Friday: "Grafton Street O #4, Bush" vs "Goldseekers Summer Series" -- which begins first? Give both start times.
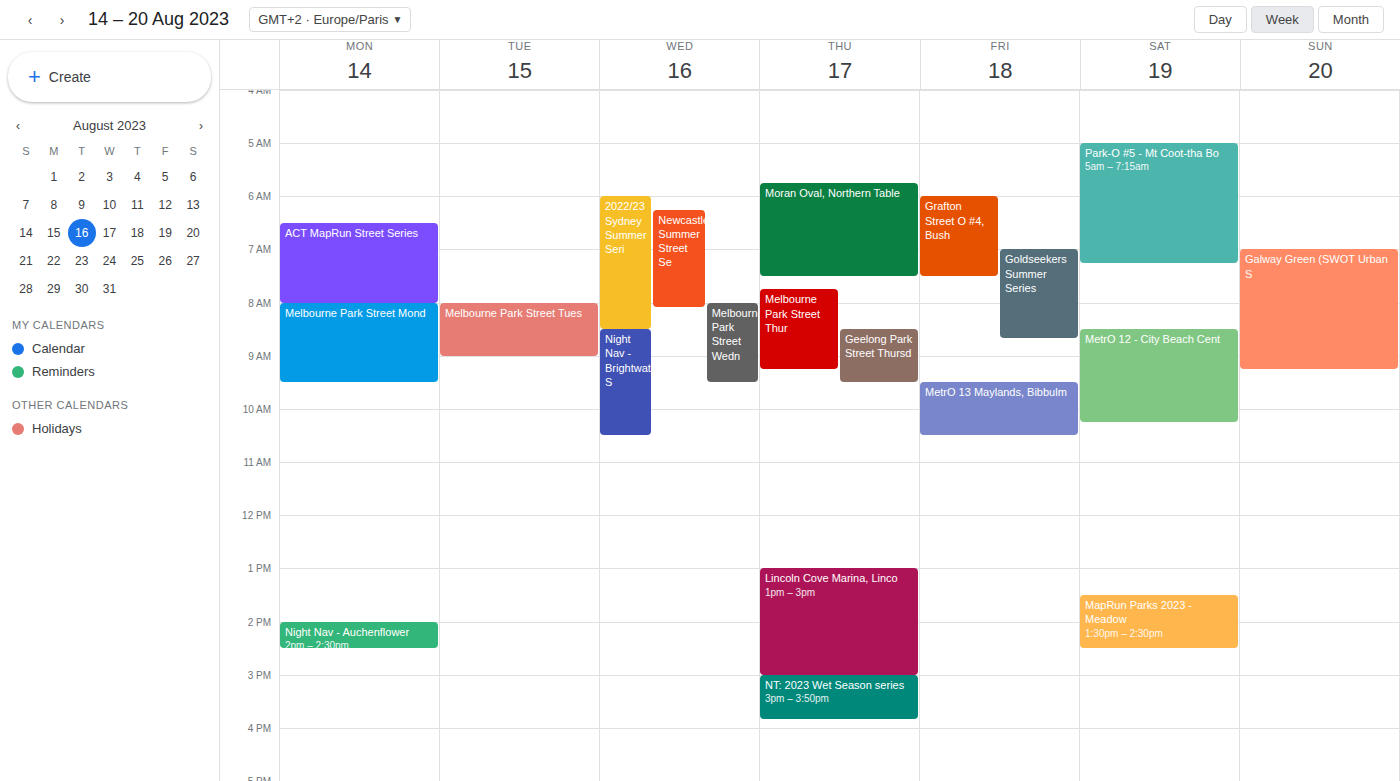
"Grafton Street O #4, Bush" 6:00 AM; "Goldseekers Summer Series" 7:00 AM.